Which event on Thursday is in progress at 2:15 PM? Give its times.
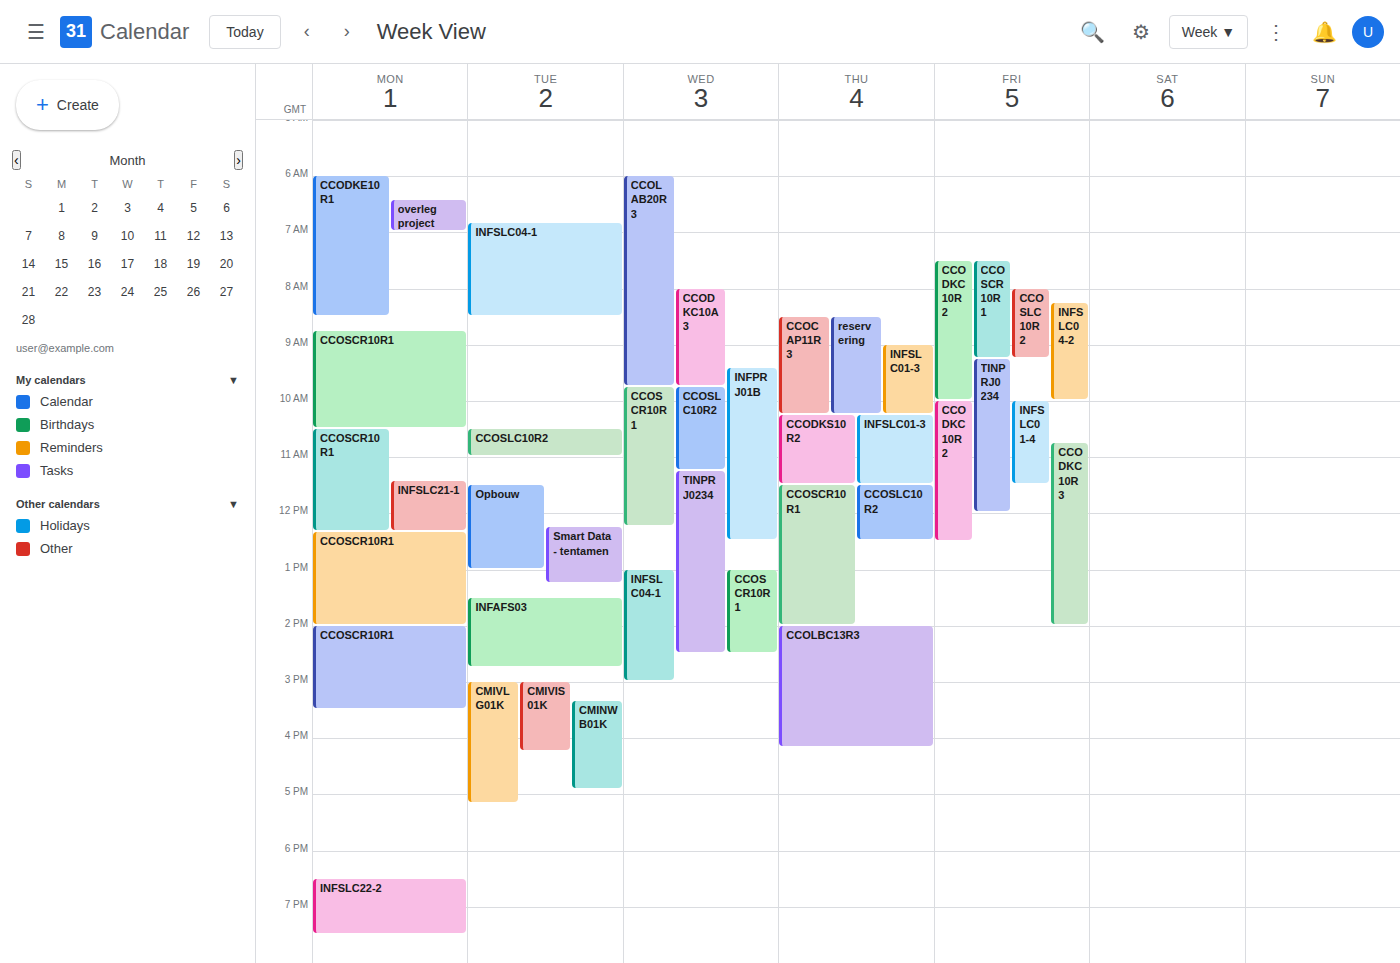
"CCOLBC13R3", 2:00 PM to 4:10 PM